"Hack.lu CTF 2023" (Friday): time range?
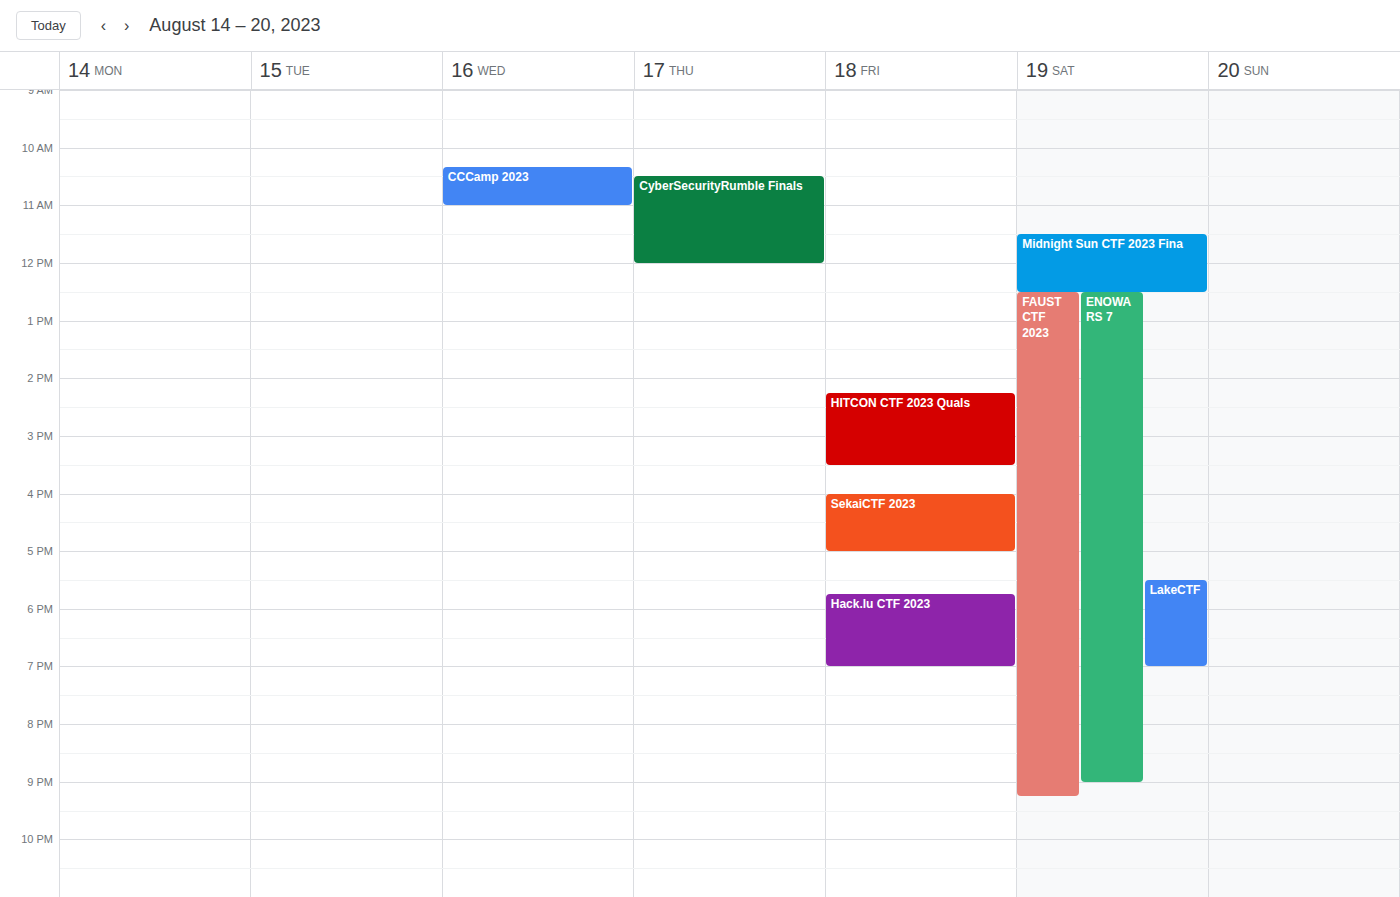
5:45 PM to 7:00 PM